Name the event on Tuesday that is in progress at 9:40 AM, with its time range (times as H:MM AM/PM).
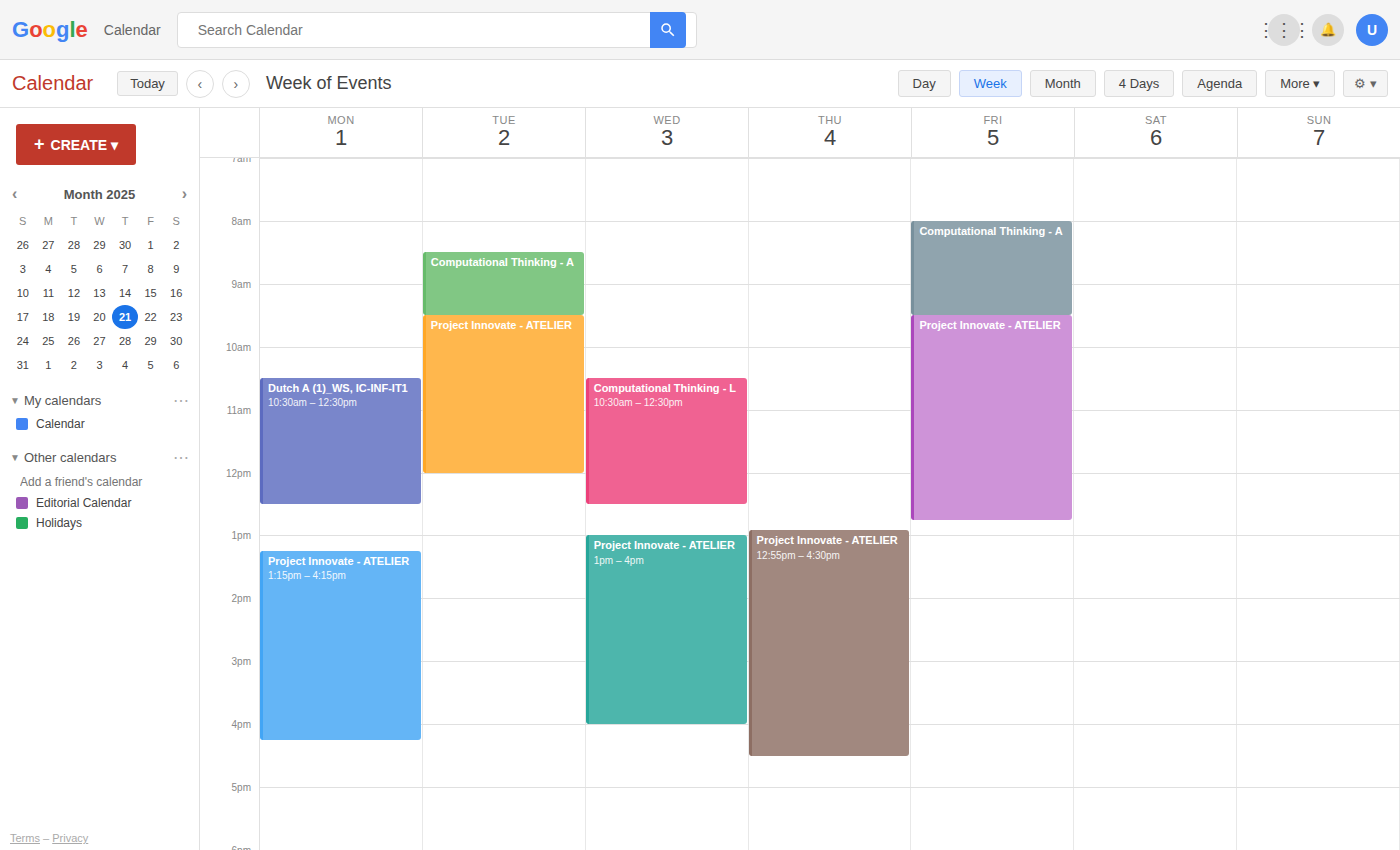
"Project Innovate - ATELIER", 9:30 AM to 12:00 PM